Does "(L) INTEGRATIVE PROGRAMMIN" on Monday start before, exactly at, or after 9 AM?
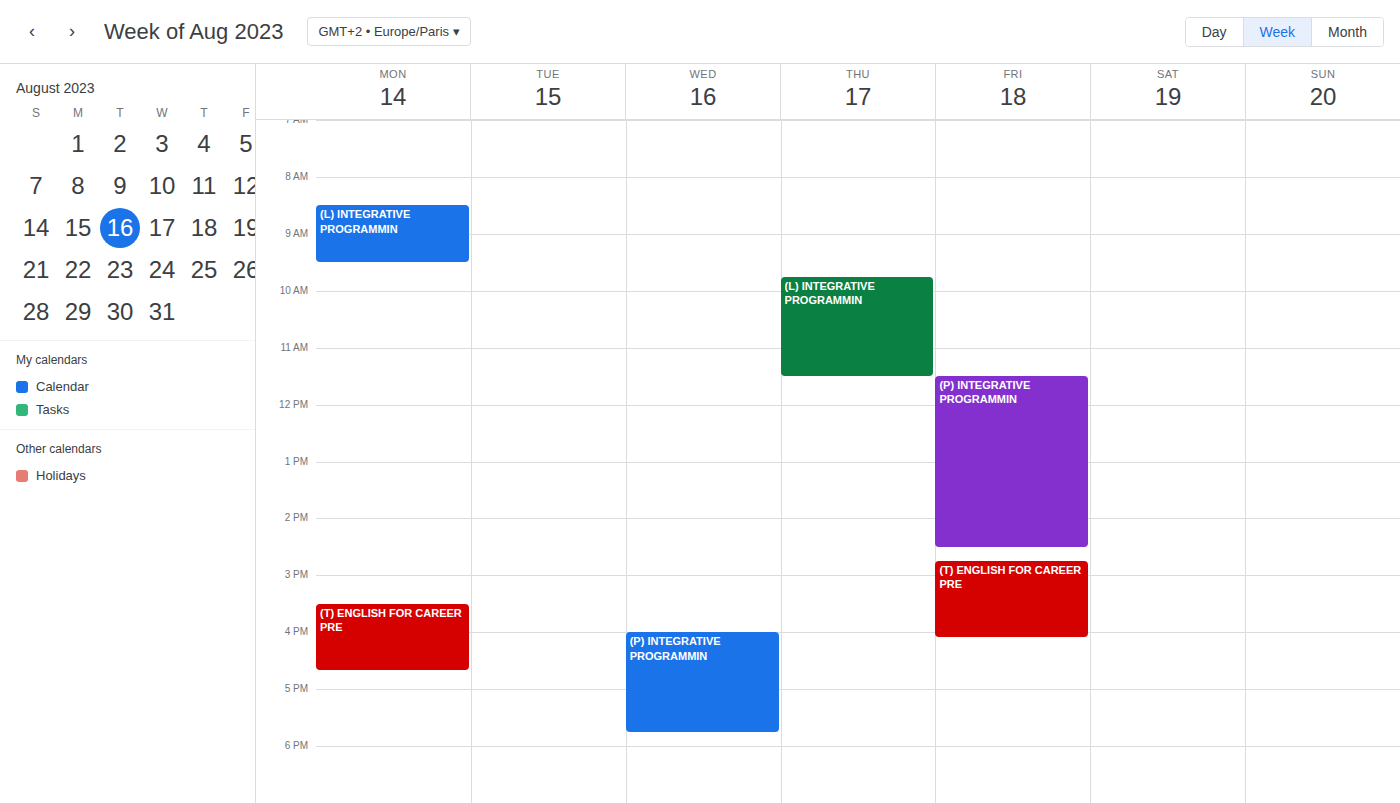
8:30 AM -- before 9 AM, 30 minutes above the 9 AM line.